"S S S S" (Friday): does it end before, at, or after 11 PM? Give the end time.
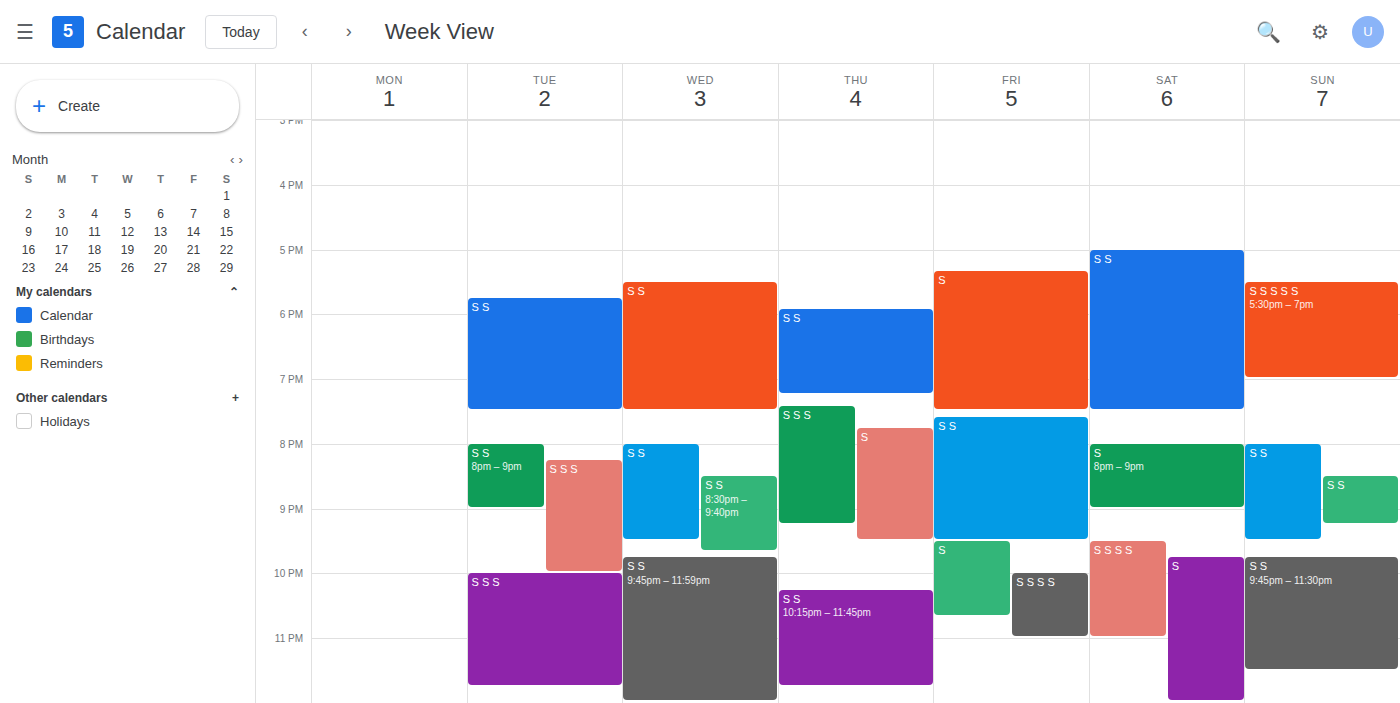
11:00 PM -- exactly at 11 PM, on the 11 PM line.